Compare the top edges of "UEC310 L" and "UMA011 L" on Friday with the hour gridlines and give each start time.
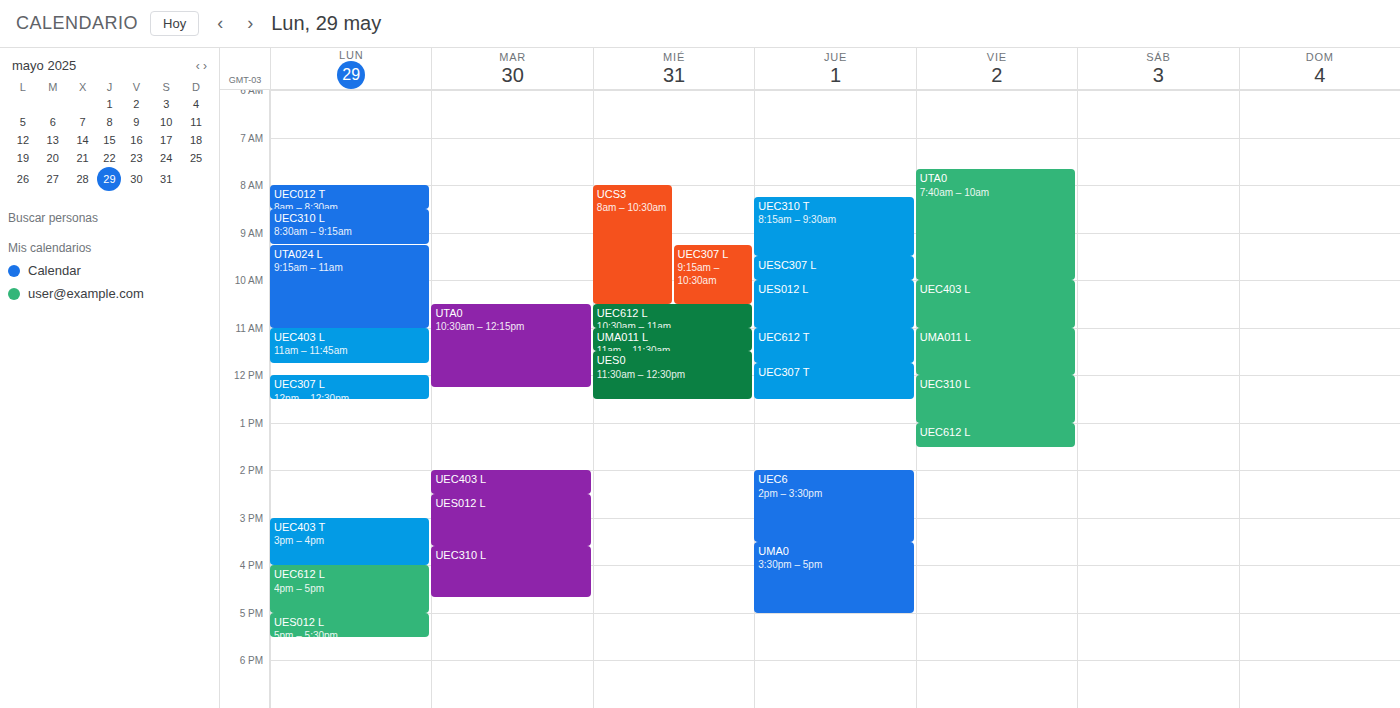
"UEC310 L": 12:00 PM, exactly on the 12 PM line. "UMA011 L": 11:00 AM, exactly on the 11 AM line.